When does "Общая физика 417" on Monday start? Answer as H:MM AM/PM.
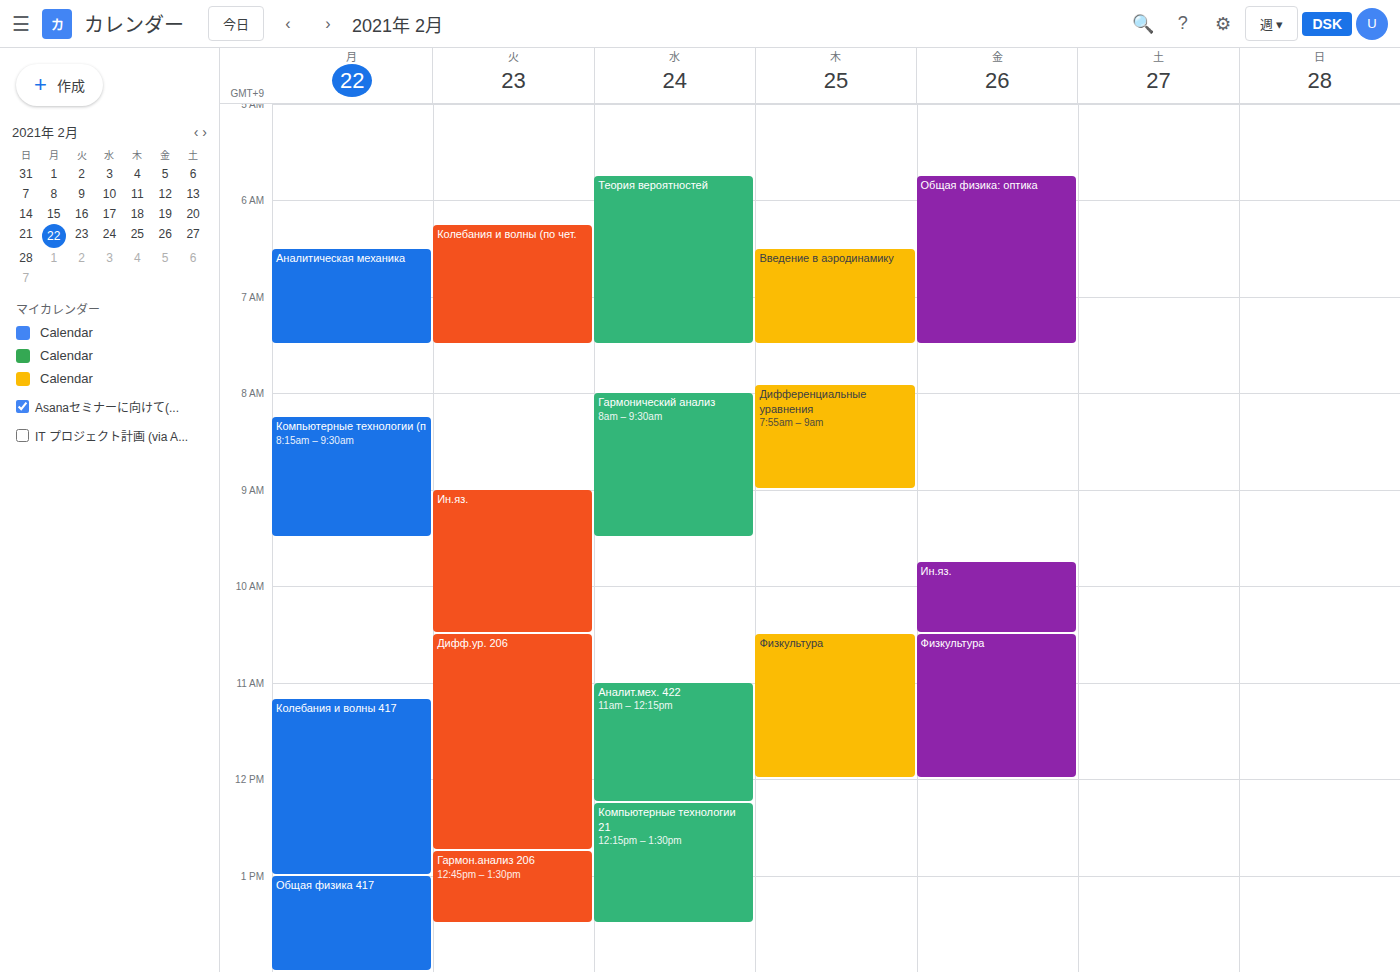
1:00 PM